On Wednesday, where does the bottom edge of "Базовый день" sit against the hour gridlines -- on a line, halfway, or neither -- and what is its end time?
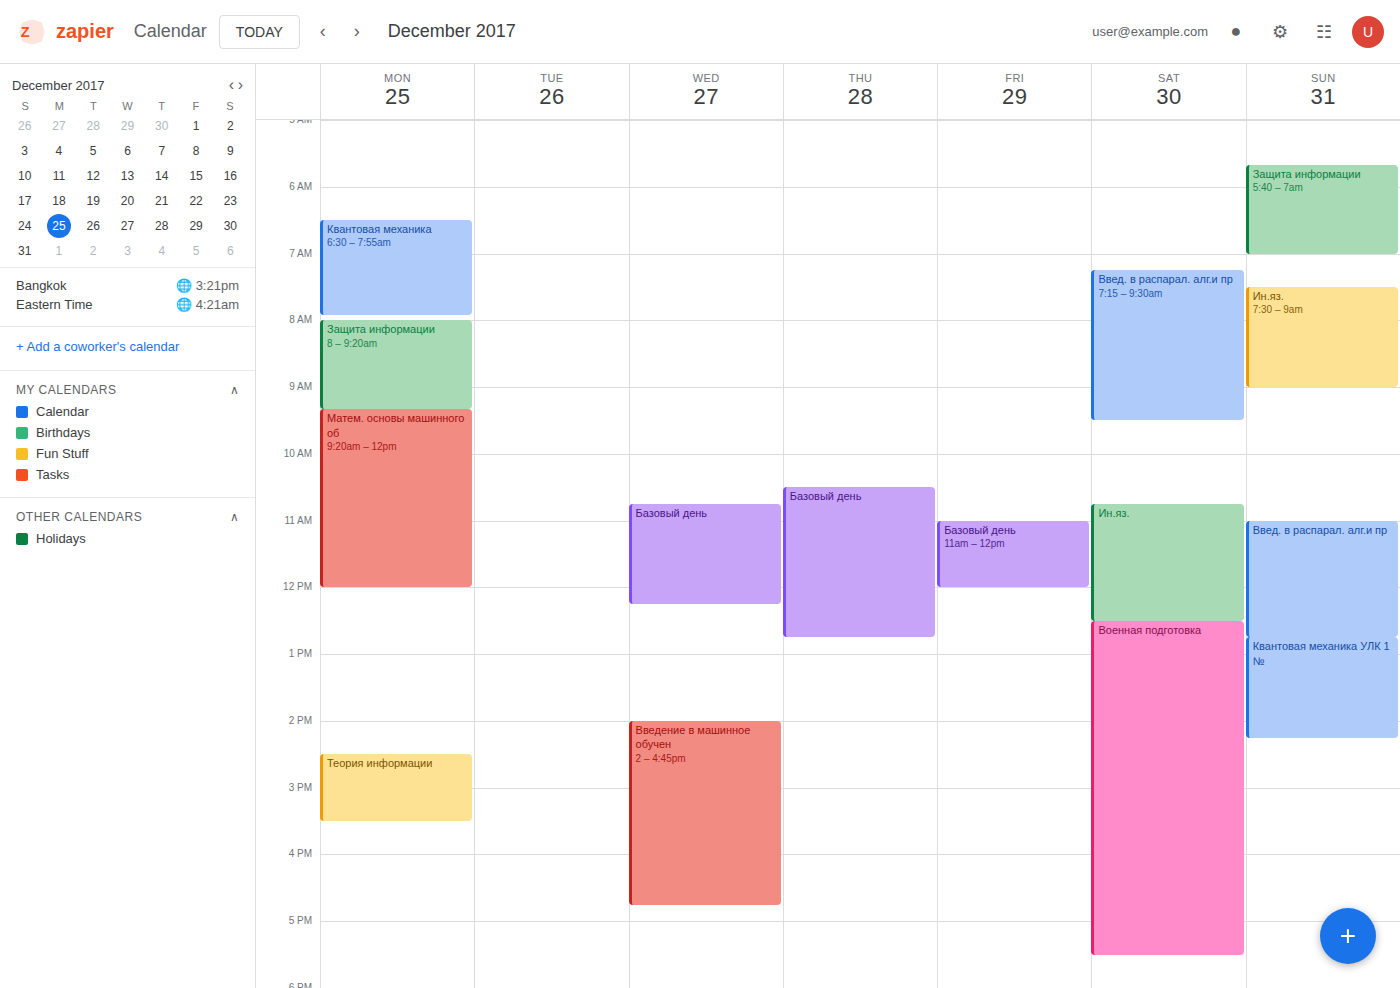
12:15 PM -- neither: a quarter of the way from the 12 PM line to the 1 PM line.